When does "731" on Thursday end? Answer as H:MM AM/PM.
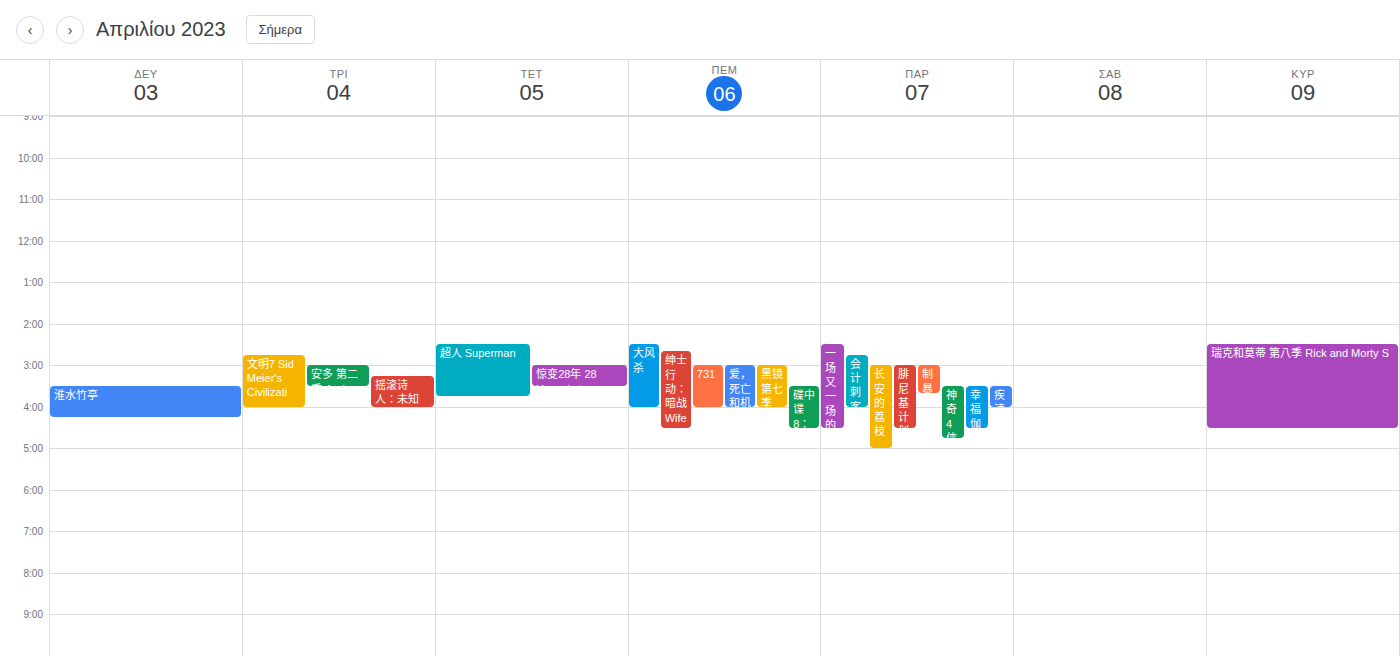
4:00 PM